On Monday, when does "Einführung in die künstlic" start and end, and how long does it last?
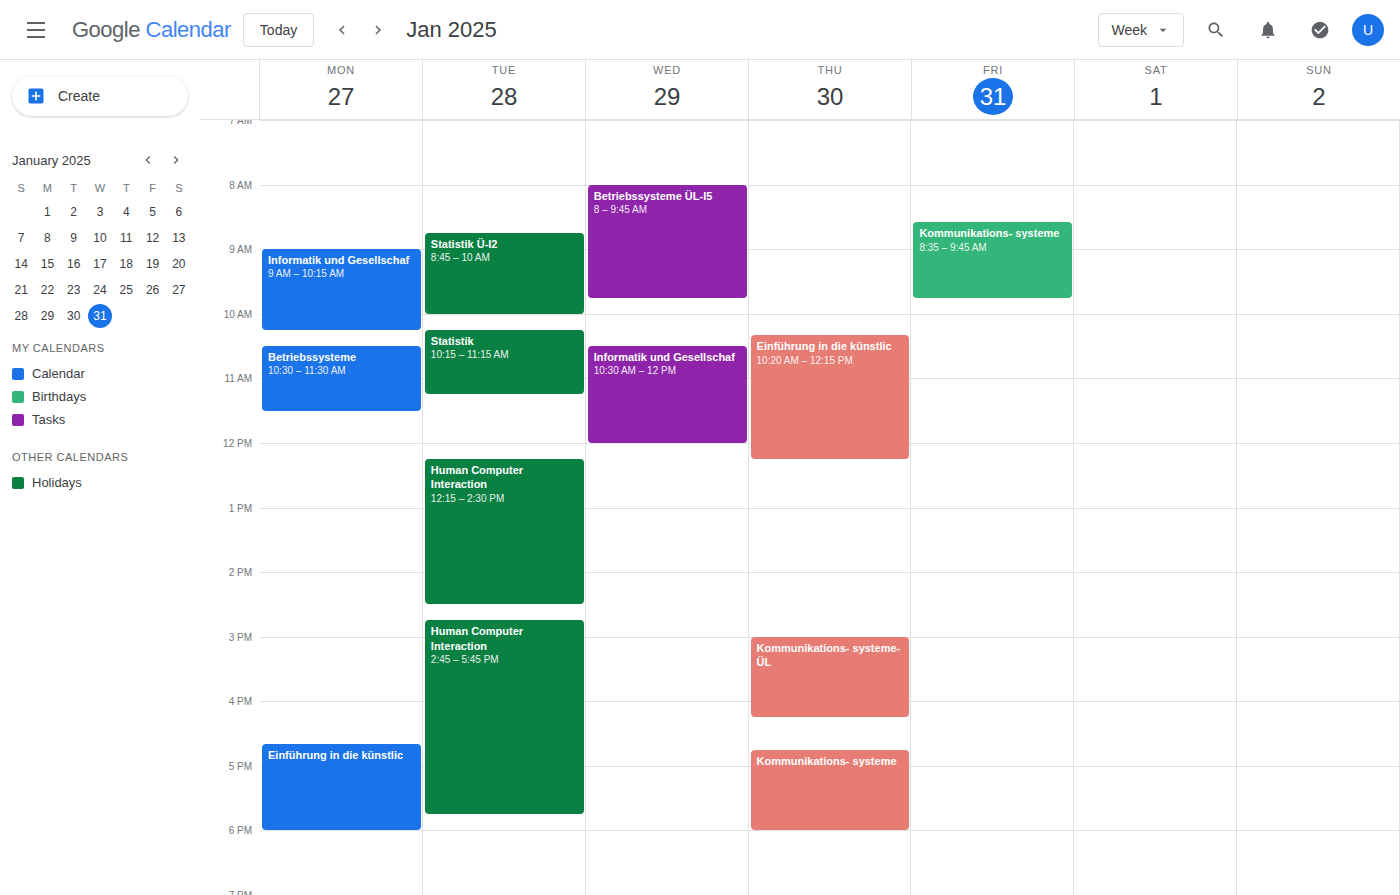
4:40 PM to 6:00 PM, 1 hour 20 minutes